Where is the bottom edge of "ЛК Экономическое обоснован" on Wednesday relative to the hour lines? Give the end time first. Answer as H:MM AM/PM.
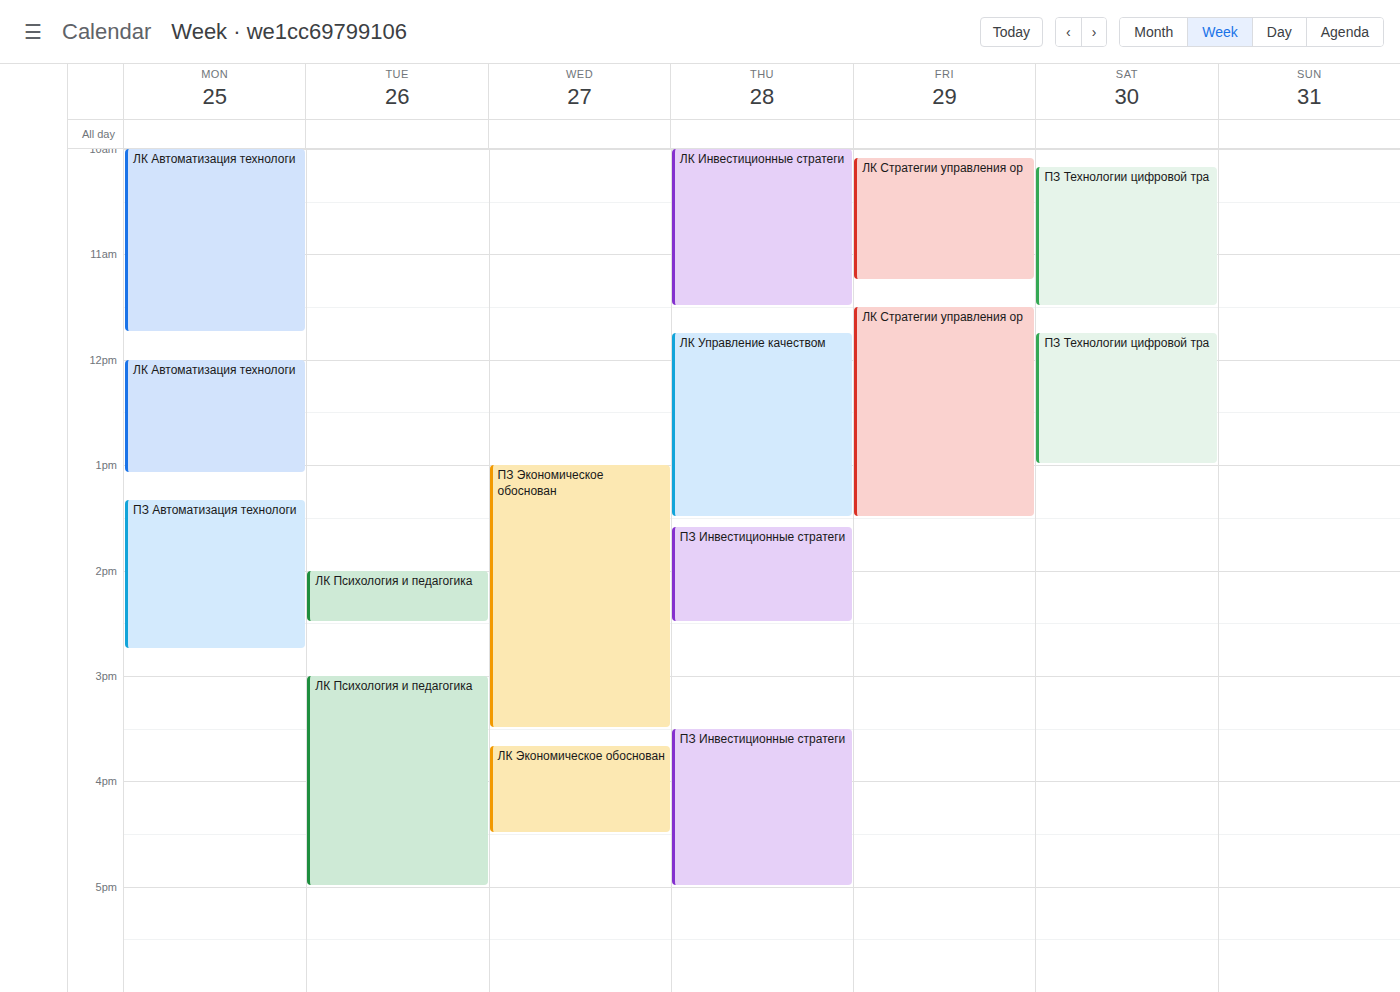
4:30 PM -- halfway between the 4 PM and 5 PM lines.